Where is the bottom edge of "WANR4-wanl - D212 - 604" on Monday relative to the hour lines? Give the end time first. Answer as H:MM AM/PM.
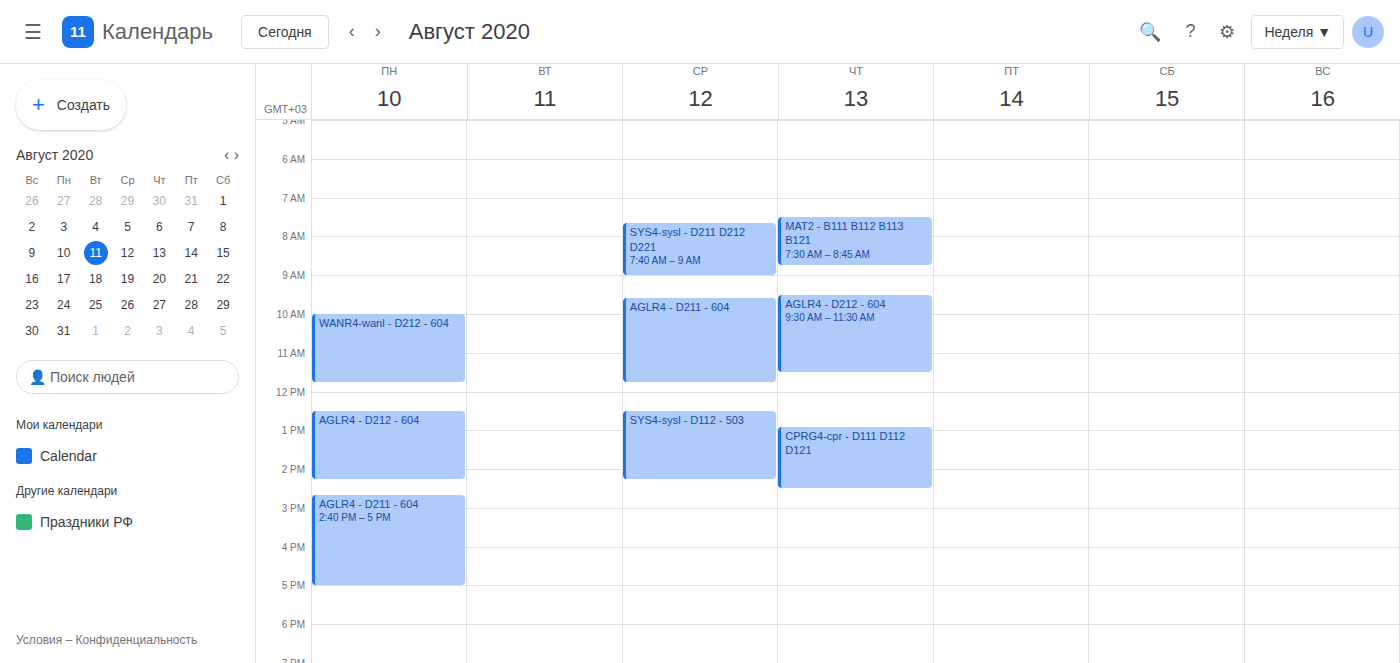
11:45 AM -- neither: three quarters of the way from the 11 AM line to the 12 PM line.